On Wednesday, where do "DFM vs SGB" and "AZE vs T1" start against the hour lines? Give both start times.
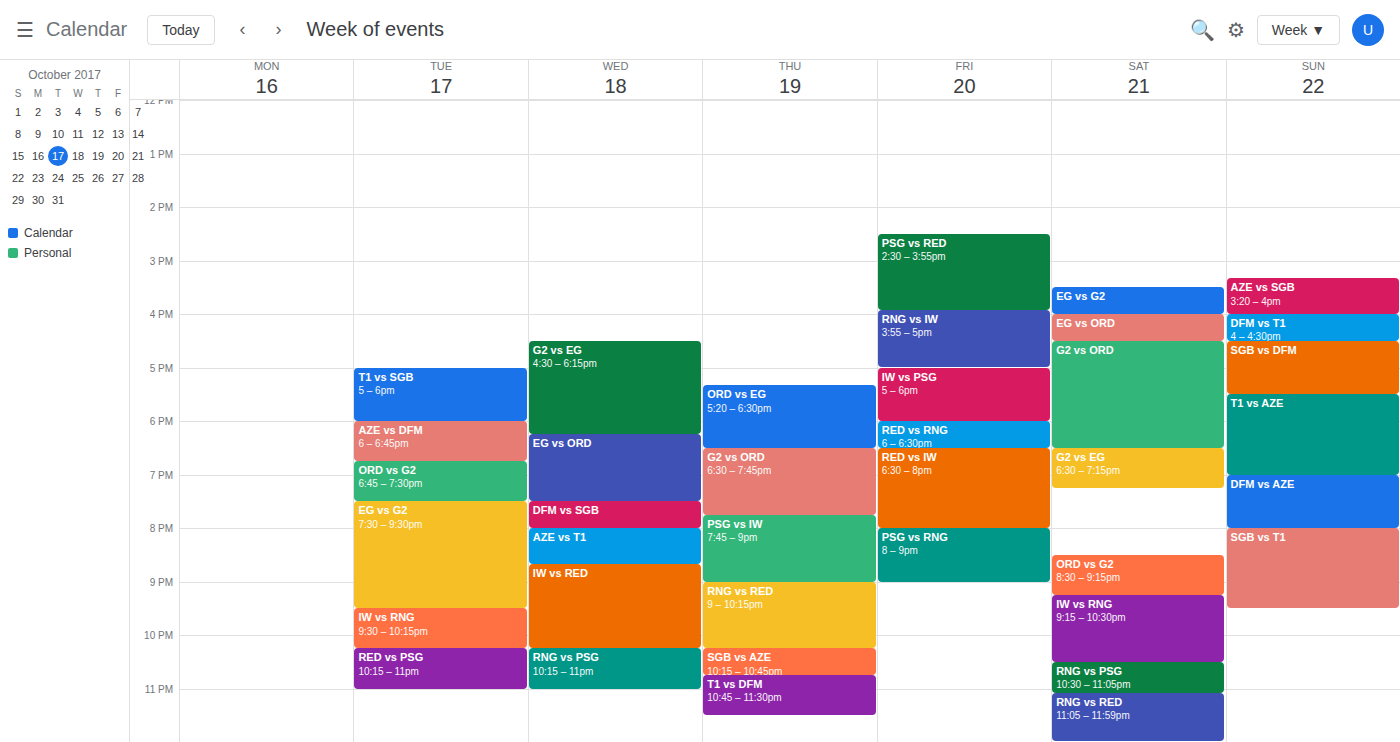
"DFM vs SGB": 7:30 PM, halfway between the 7 PM and 8 PM lines. "AZE vs T1": 8:00 PM, exactly on the 8 PM line.